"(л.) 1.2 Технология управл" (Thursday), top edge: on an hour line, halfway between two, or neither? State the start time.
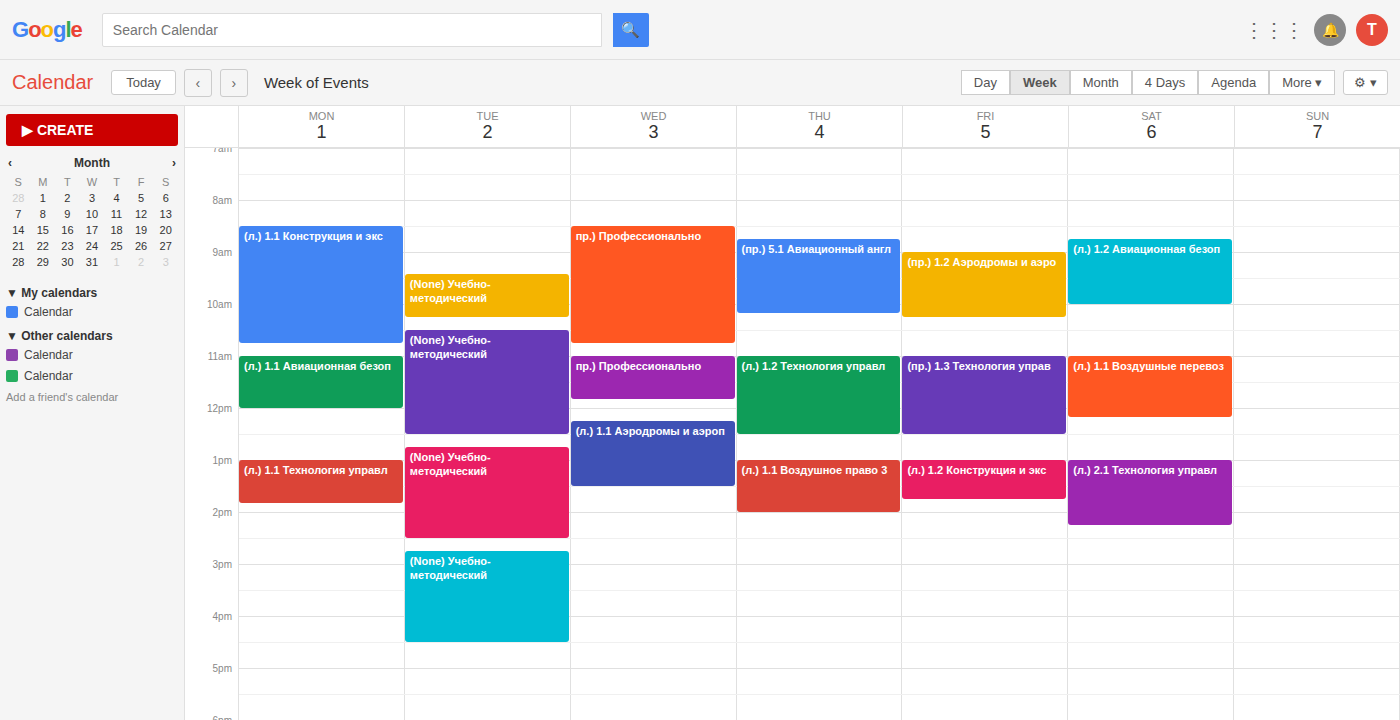
11:00 AM -- exactly on the 11 AM line.